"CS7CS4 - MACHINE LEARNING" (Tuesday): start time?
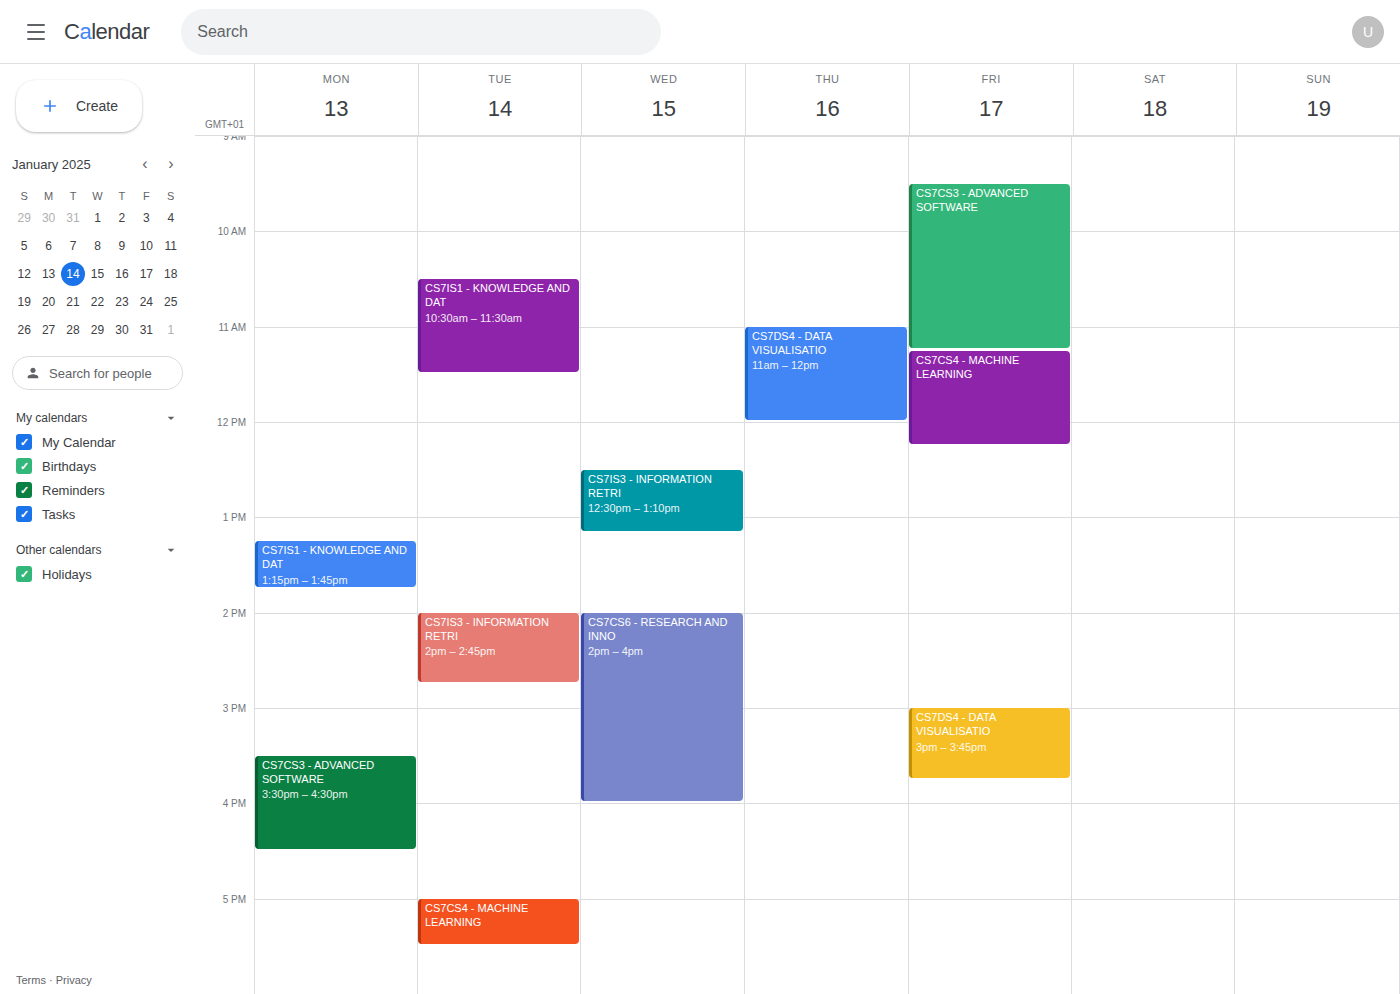
5:00 PM